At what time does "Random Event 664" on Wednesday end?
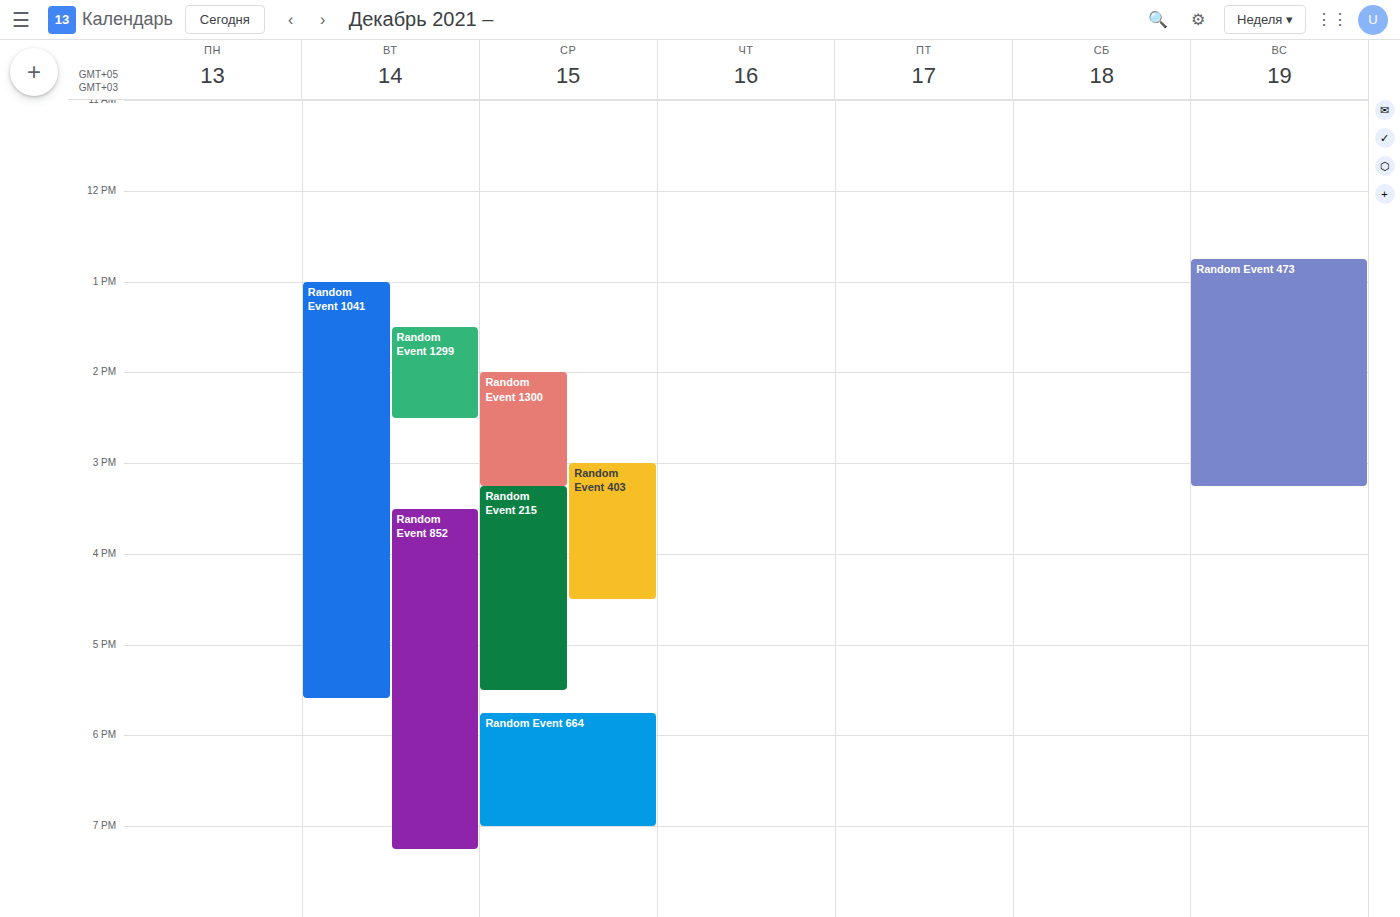
7:00 PM